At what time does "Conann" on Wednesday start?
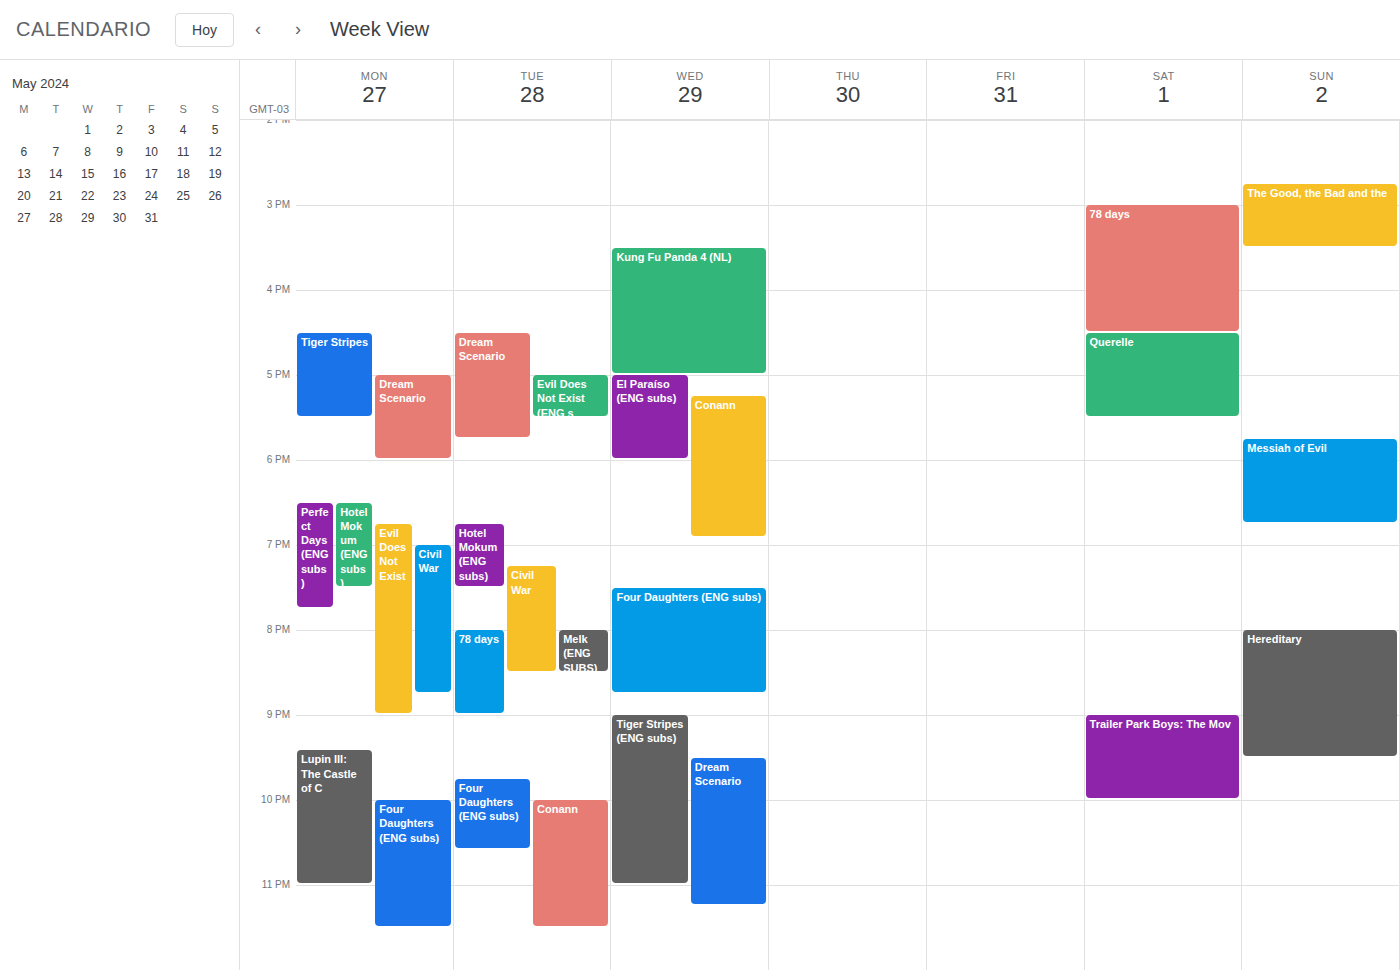
17:15